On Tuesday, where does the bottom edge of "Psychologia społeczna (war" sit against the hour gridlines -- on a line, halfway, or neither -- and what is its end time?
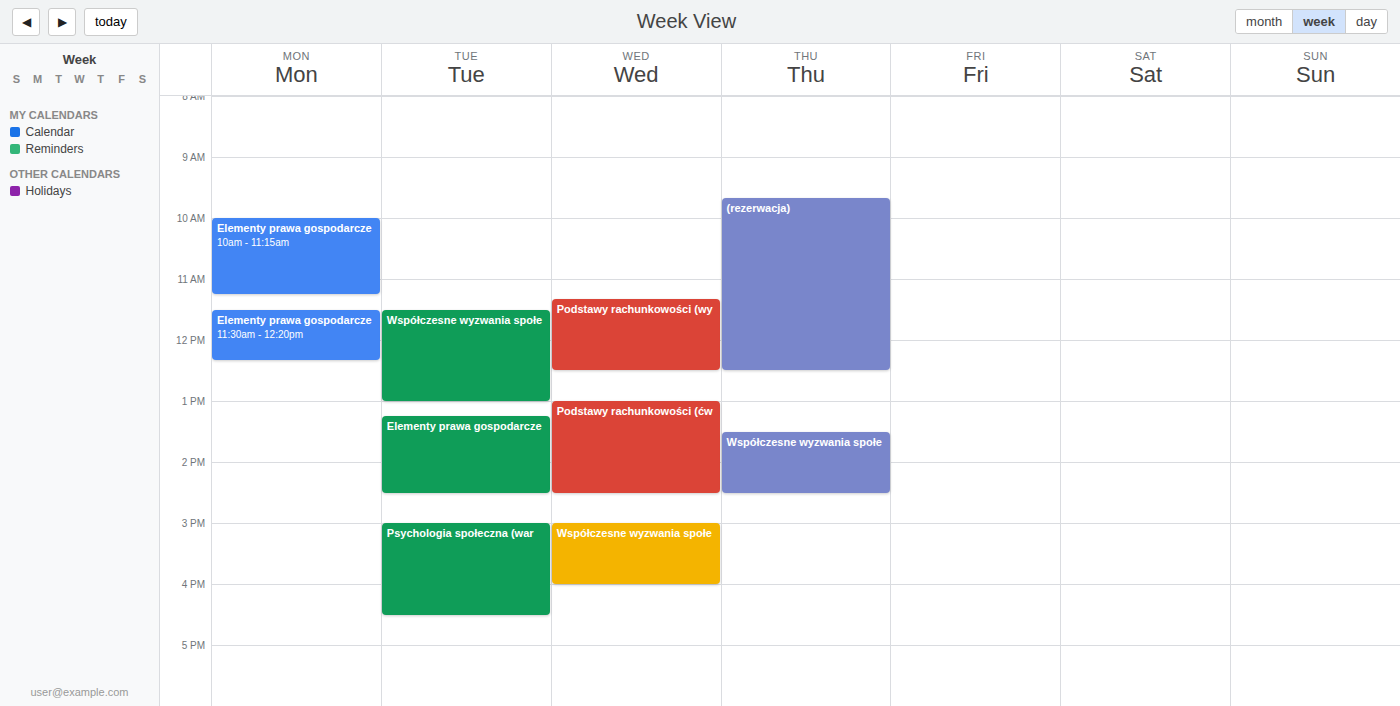
4:30 PM -- halfway between the 4 PM and 5 PM lines.